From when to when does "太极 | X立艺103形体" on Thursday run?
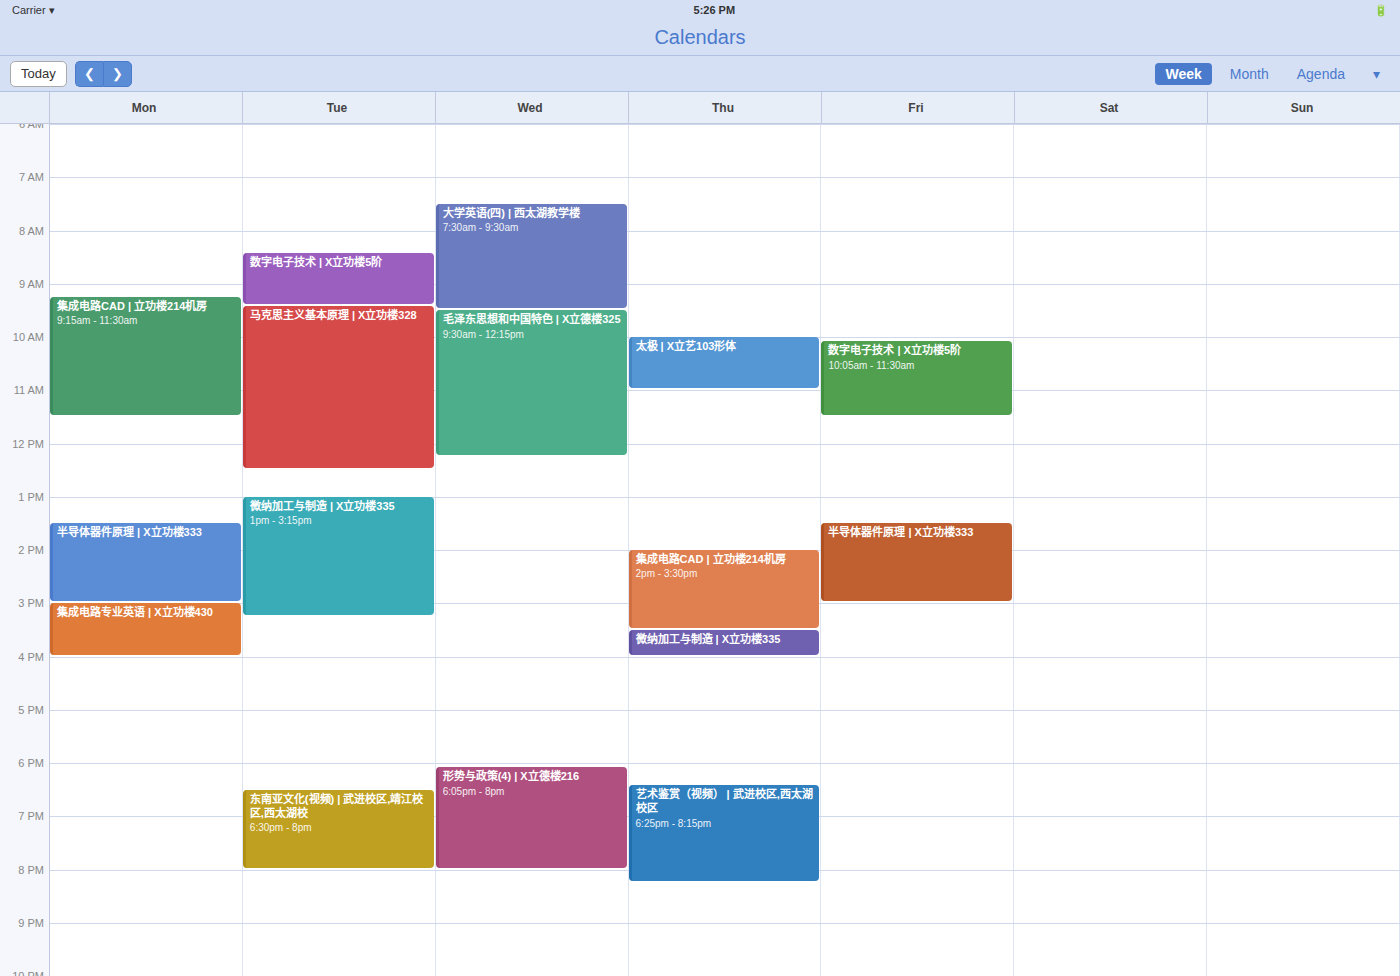
10:00 AM to 11:00 AM